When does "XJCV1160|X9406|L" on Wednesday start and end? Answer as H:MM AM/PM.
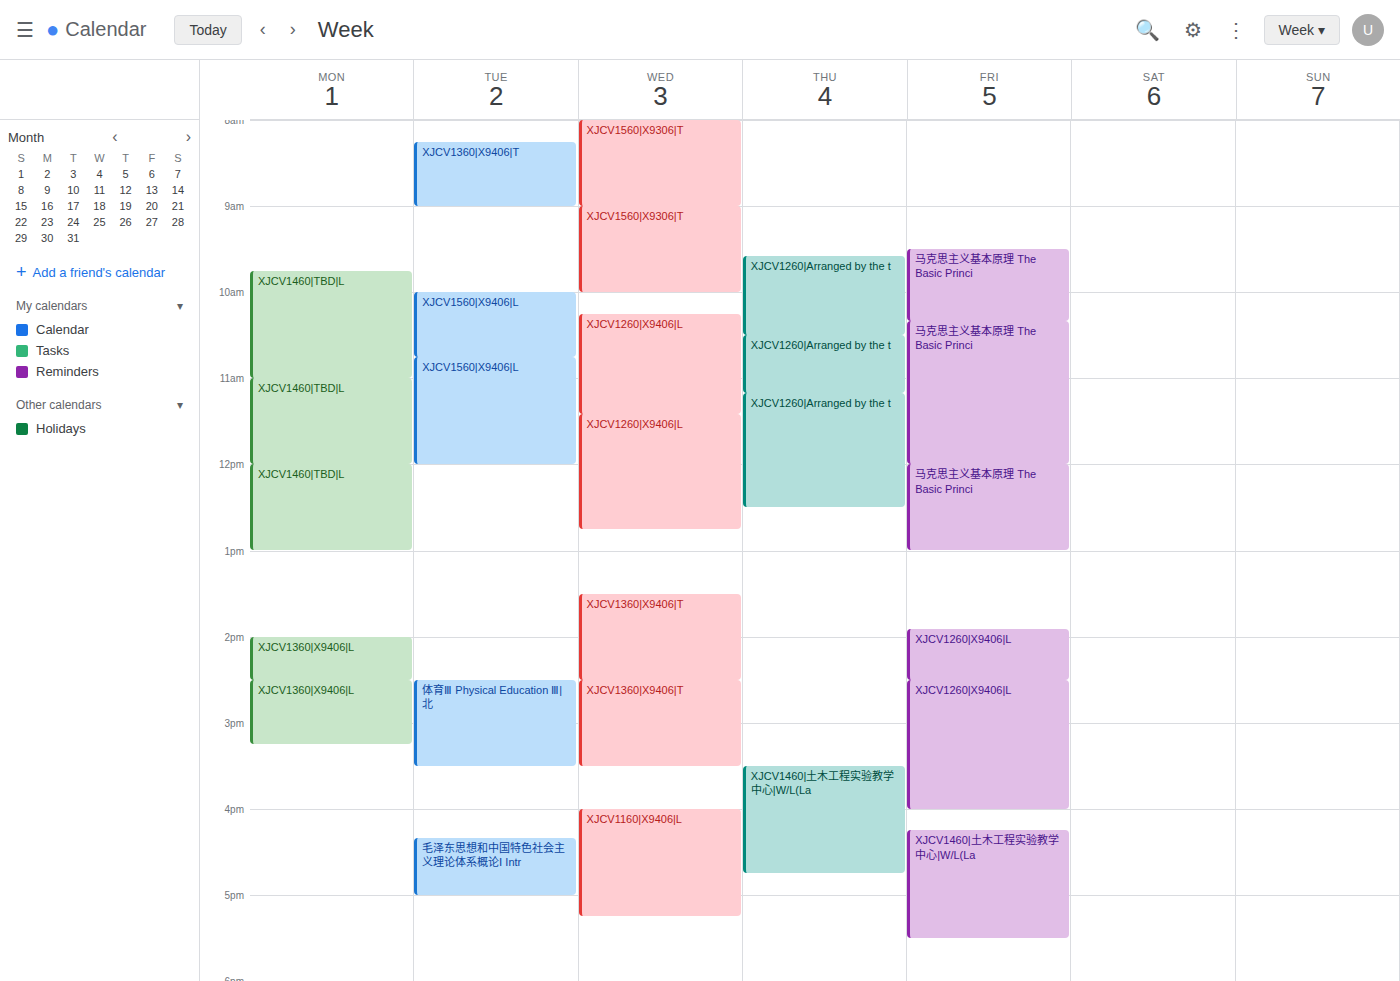
4:00 PM to 5:15 PM